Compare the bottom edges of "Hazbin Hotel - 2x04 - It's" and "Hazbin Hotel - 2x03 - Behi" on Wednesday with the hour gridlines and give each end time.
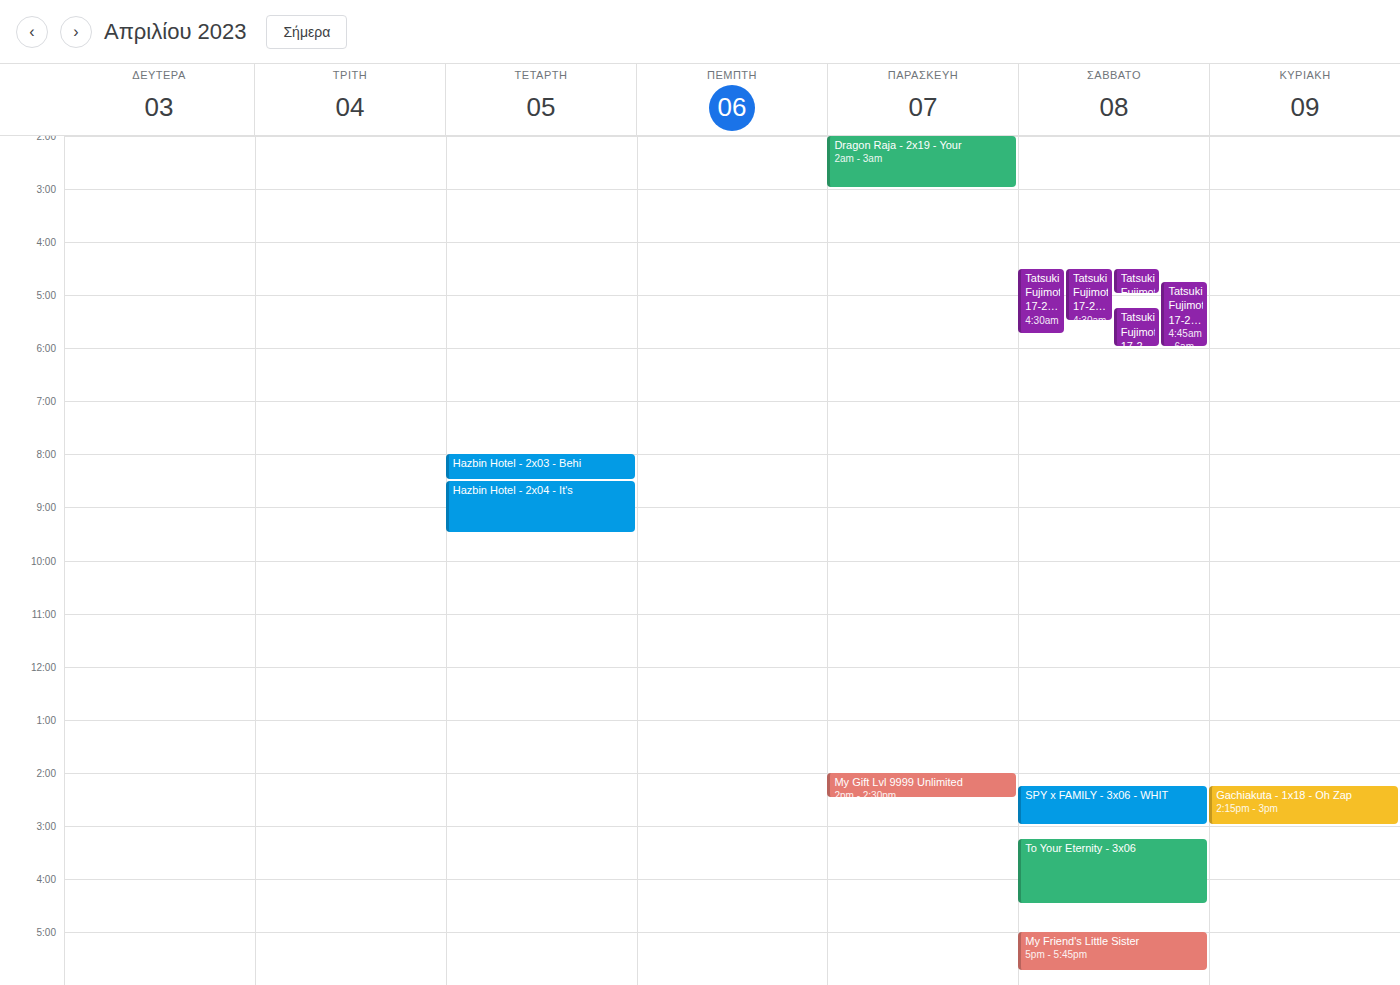
"Hazbin Hotel - 2x04 - It's": 9:30 AM, halfway between the 9 AM and 10 AM lines. "Hazbin Hotel - 2x03 - Behi": 8:30 AM, halfway between the 8 AM and 9 AM lines.